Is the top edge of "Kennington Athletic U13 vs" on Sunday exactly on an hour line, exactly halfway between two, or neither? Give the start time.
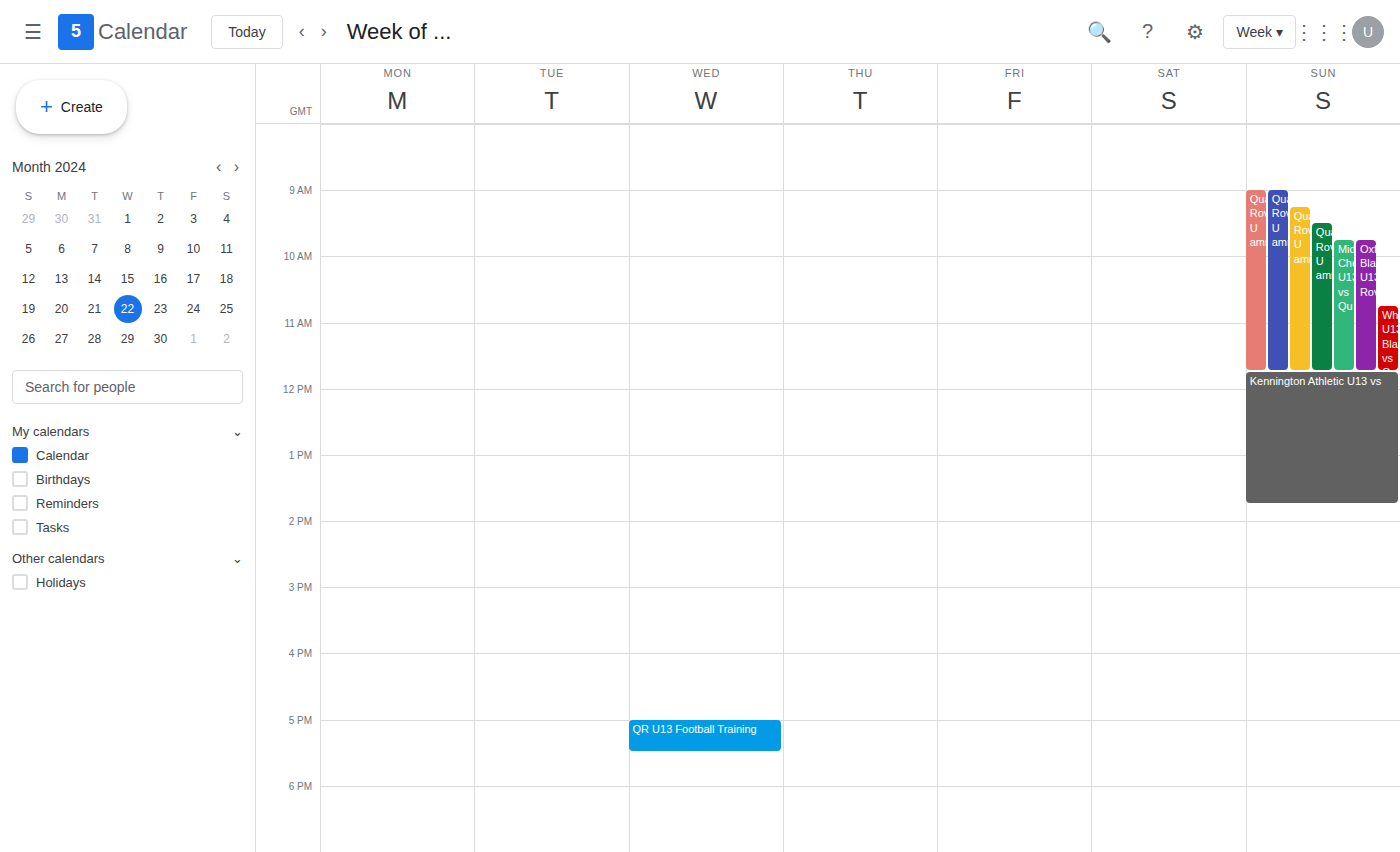
11:45 AM -- neither: three quarters of the way from the 11 AM line to the 12 PM line.